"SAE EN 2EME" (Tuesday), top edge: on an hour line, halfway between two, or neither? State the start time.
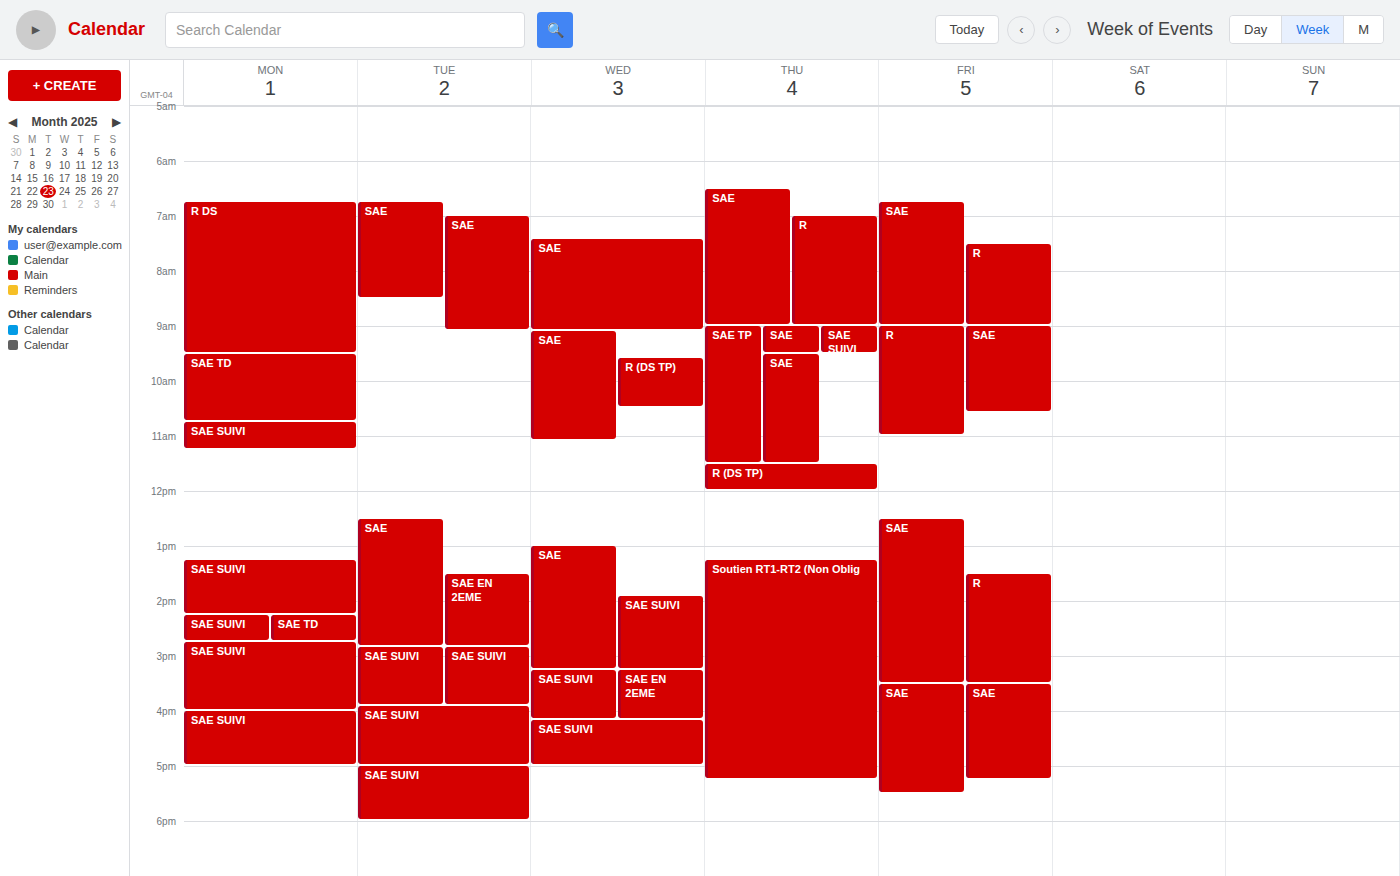
1:30 PM -- halfway between the 1 PM and 2 PM lines.